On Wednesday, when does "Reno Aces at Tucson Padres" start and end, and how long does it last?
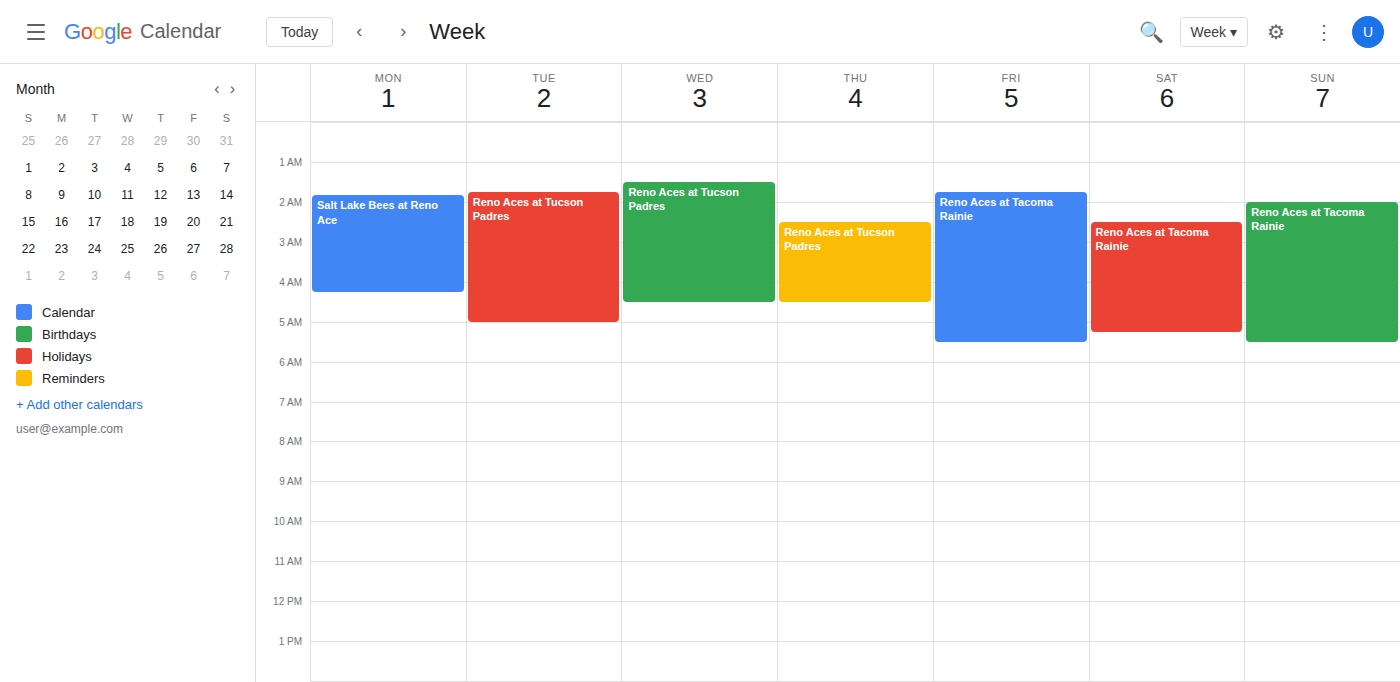
1:30 AM to 4:30 AM, 3 hours